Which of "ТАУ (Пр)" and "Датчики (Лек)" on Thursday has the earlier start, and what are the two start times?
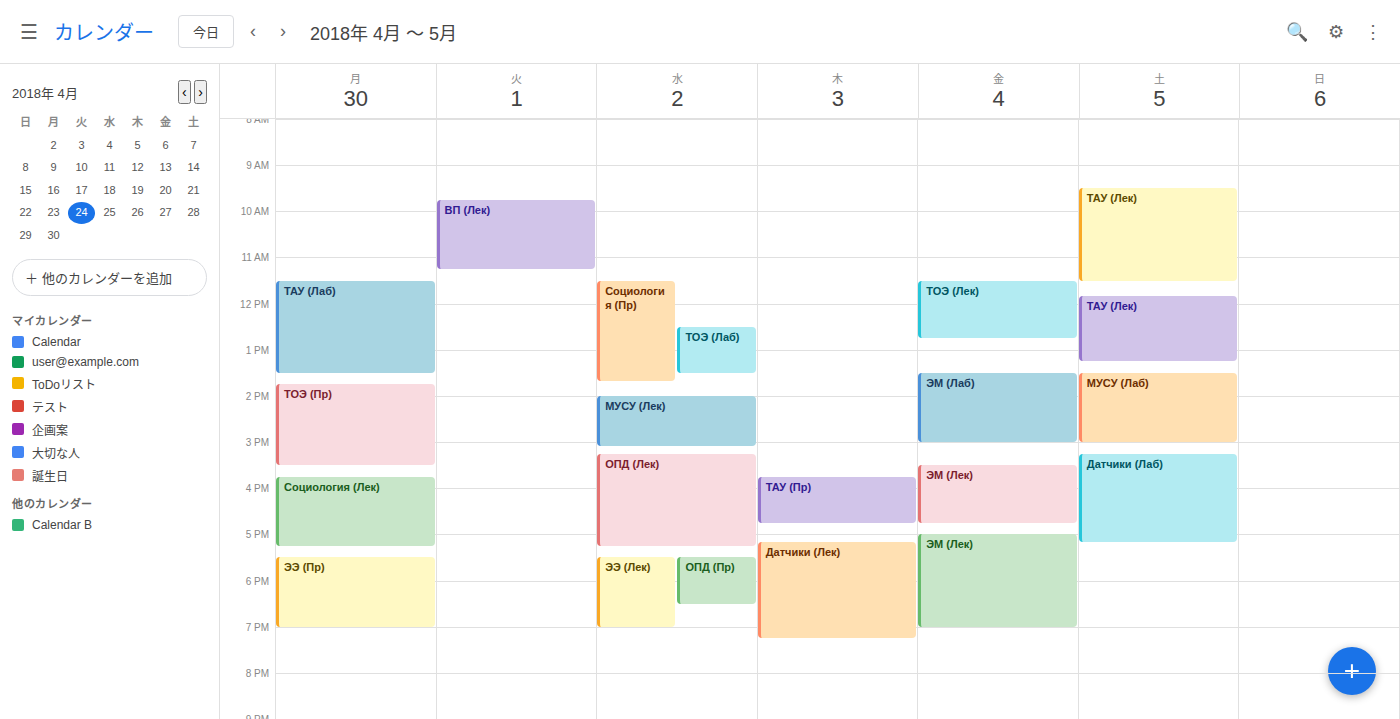
"ТАУ (Пр)" 15:45; "Датчики (Лек)" 17:10.